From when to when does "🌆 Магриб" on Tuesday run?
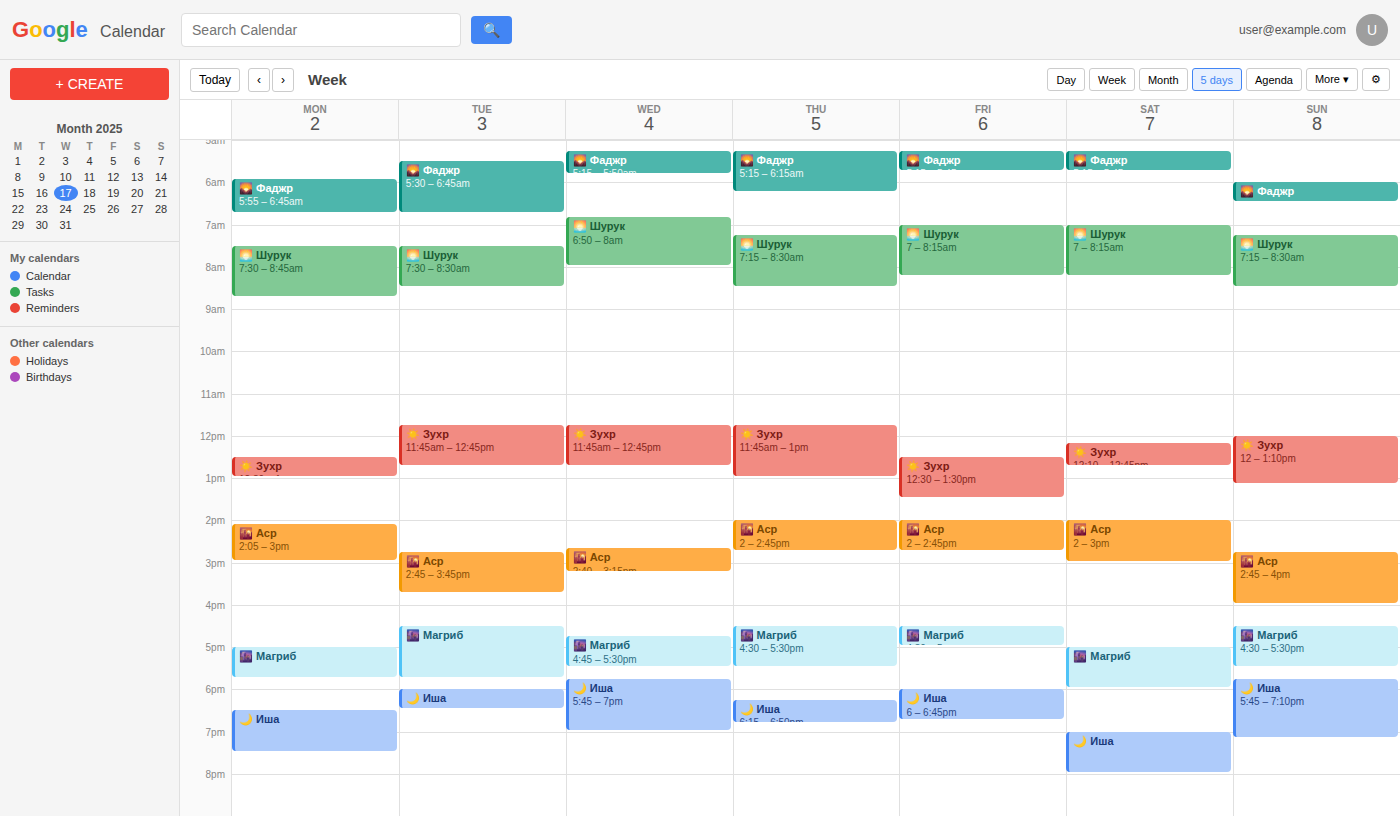
16:30 to 17:45